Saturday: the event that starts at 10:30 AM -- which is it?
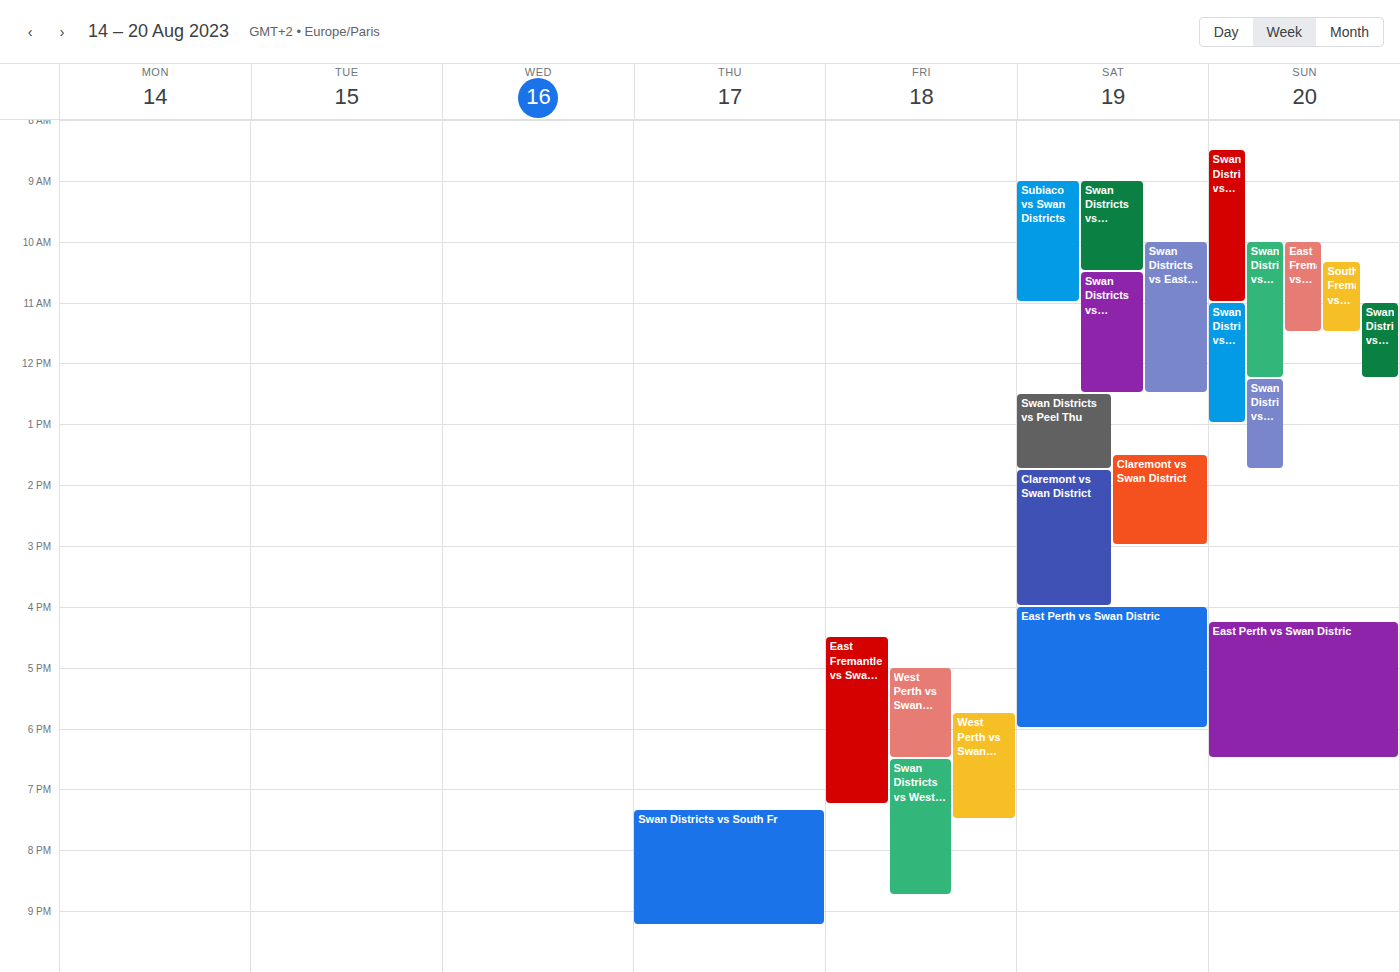
"Swan Districts vs Subiaco"